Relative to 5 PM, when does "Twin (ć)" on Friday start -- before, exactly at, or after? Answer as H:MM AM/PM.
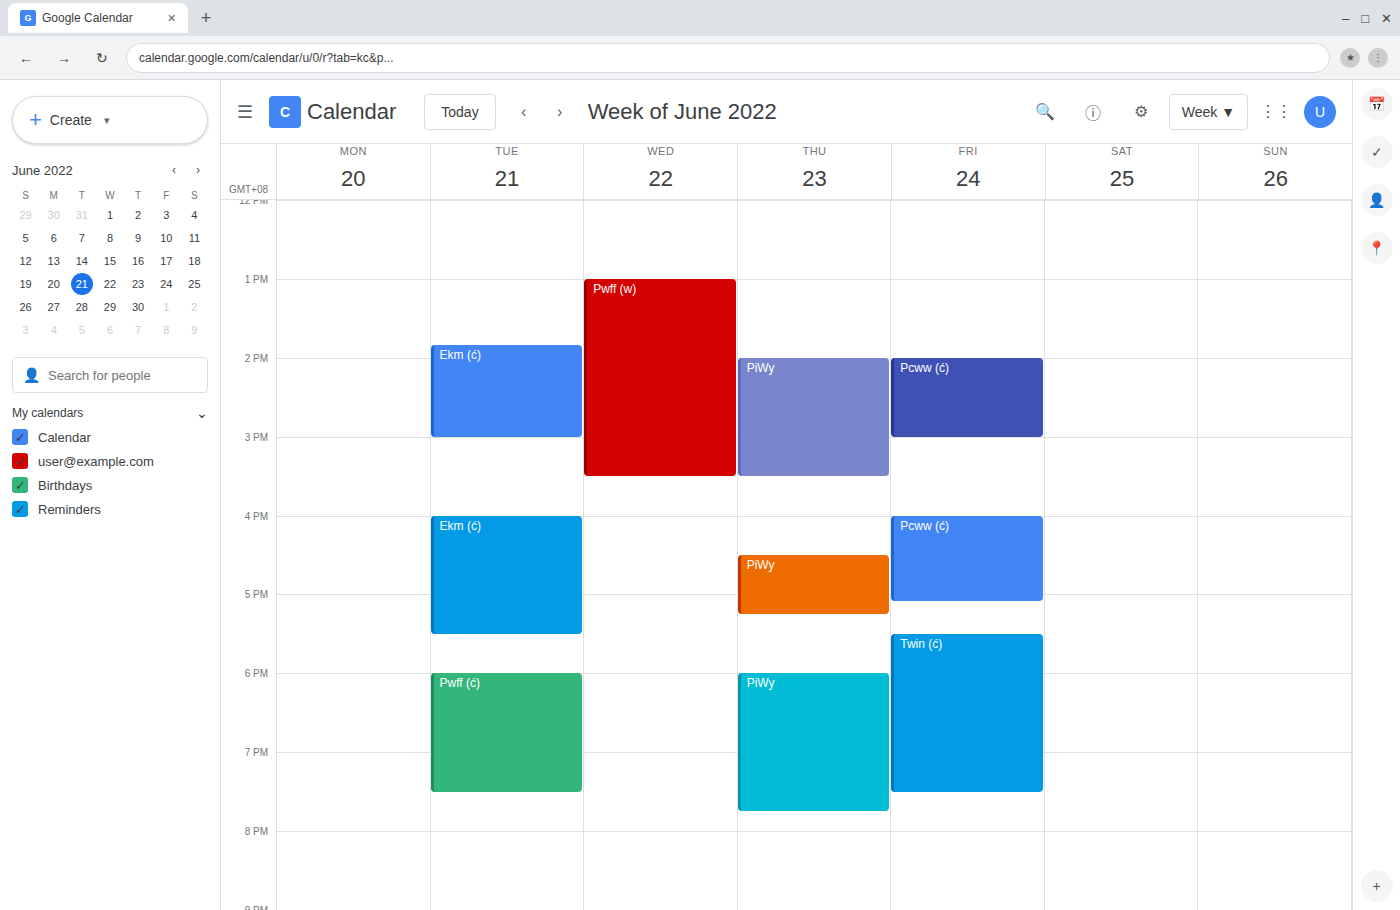
5:30 PM -- after 5 PM, 30 minutes below the 5 PM line.